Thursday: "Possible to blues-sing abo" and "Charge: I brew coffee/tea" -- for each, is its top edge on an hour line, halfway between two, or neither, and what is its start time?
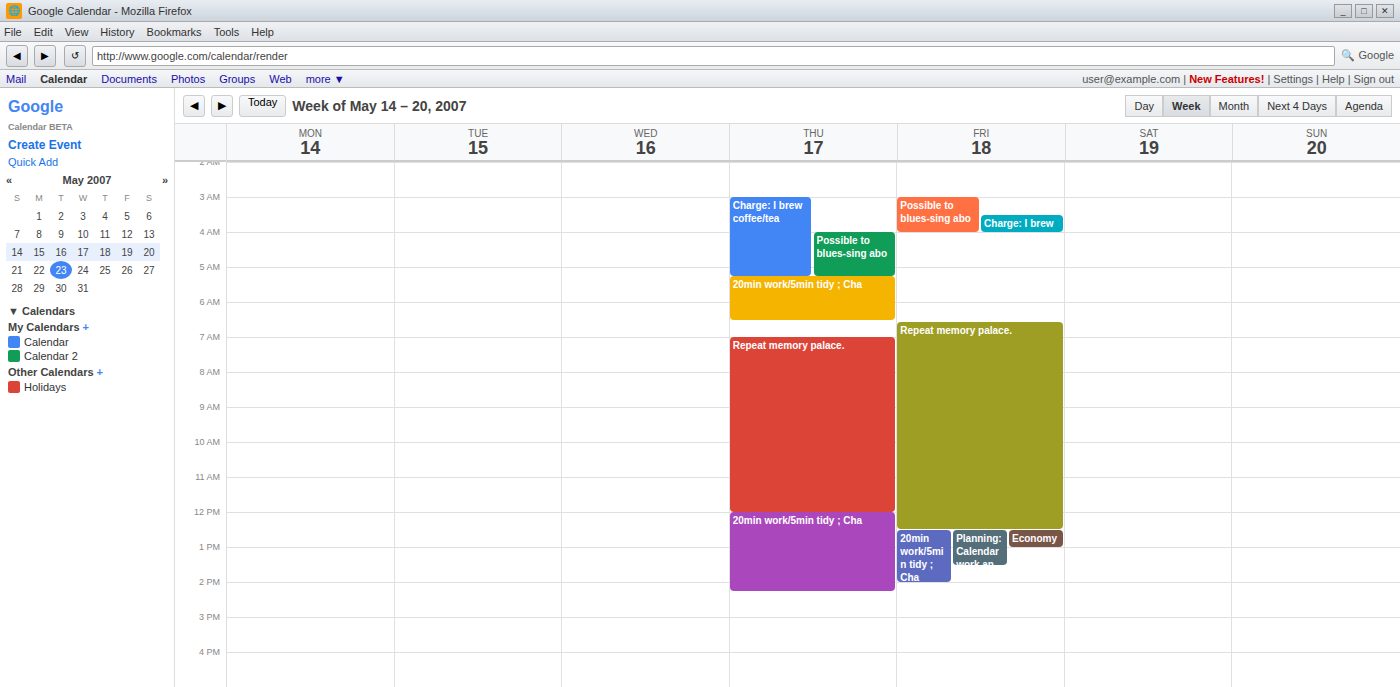
"Possible to blues-sing abo": 04:00, exactly on the 04:00 line. "Charge: I brew coffee/tea": 03:00, exactly on the 03:00 line.